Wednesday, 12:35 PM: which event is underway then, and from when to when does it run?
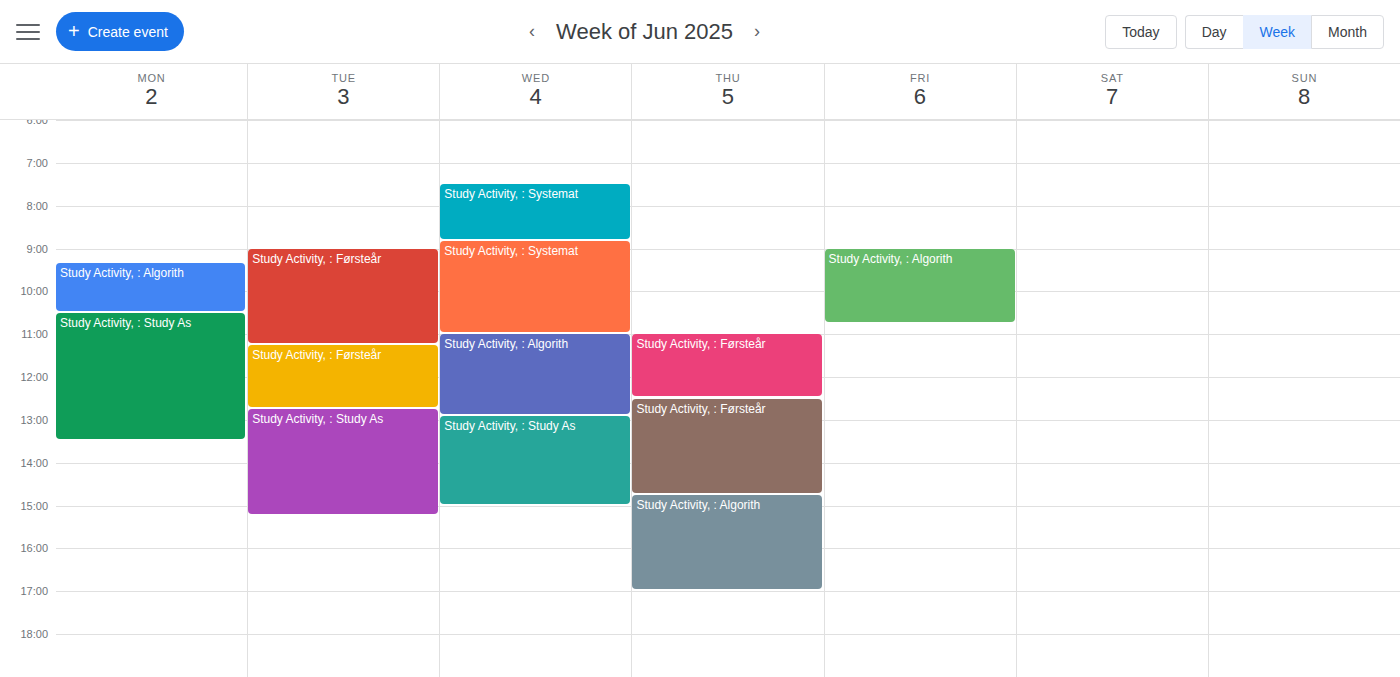
"Study Activity, : Algorith", 11:00 AM to 12:55 PM